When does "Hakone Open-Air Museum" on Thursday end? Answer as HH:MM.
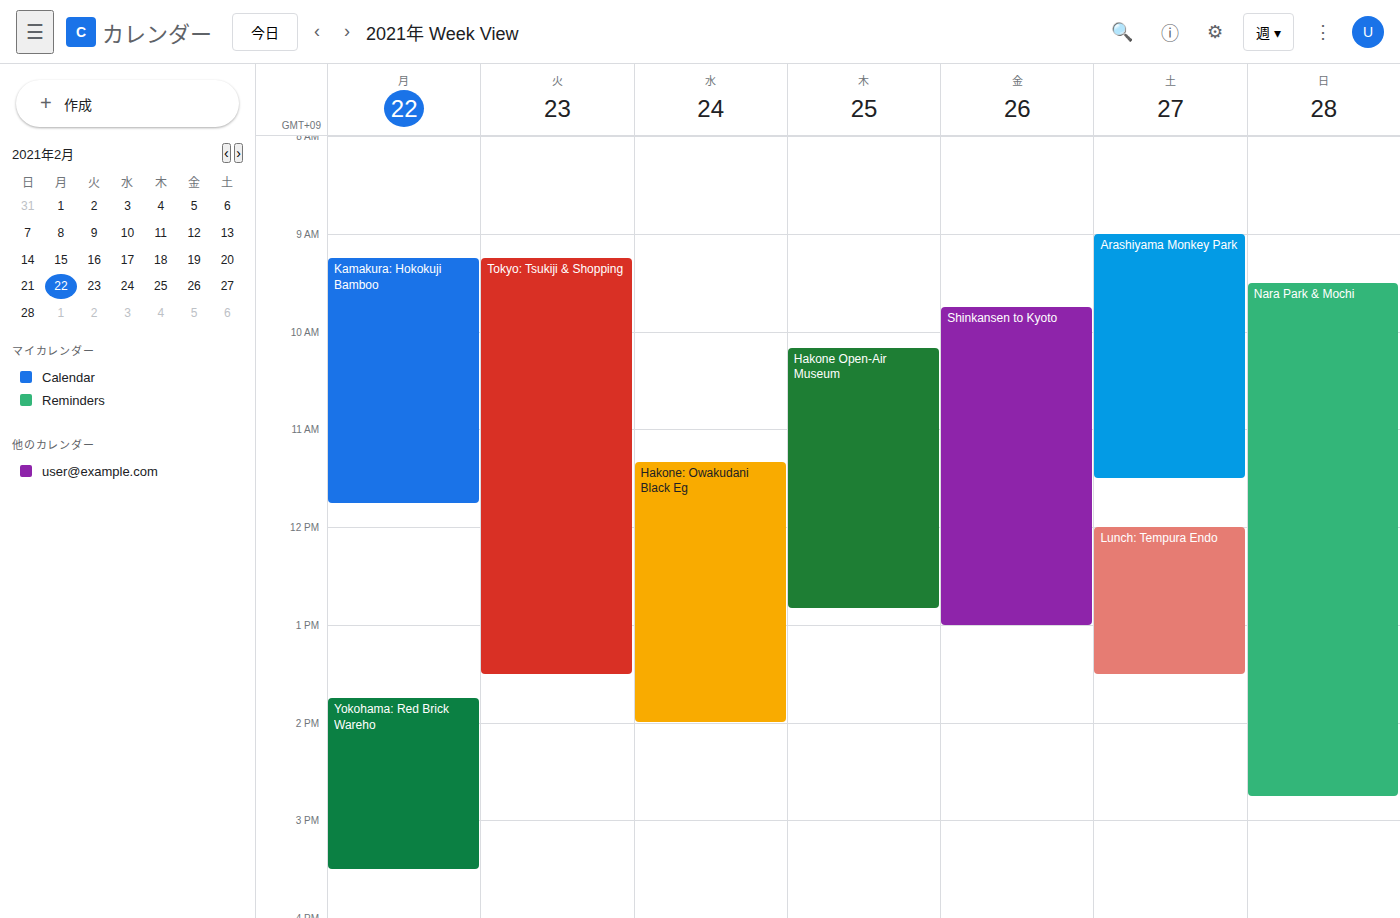
12:50